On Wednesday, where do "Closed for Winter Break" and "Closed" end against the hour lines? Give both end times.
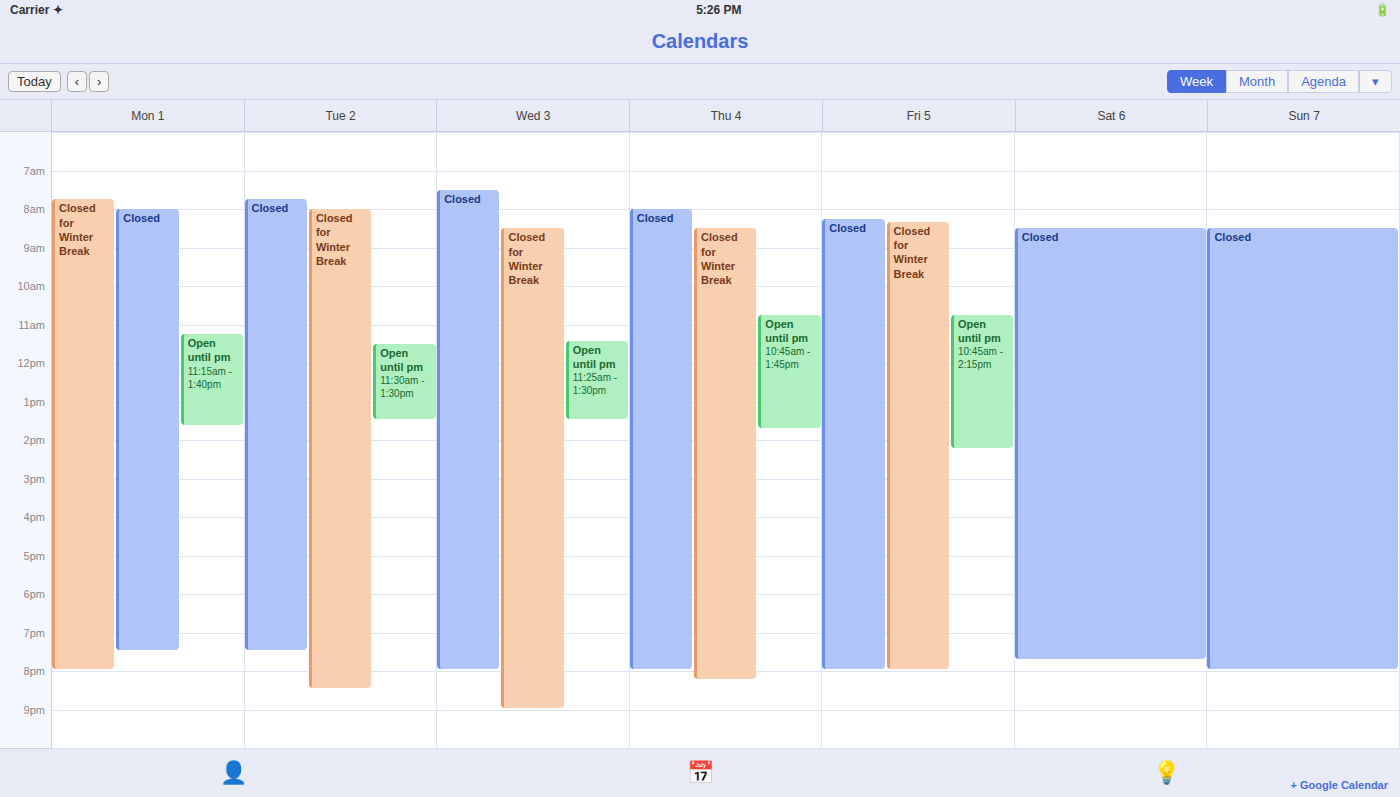
"Closed for Winter Break": 9:00 PM, exactly on the 9 PM line. "Closed": 8:00 PM, exactly on the 8 PM line.